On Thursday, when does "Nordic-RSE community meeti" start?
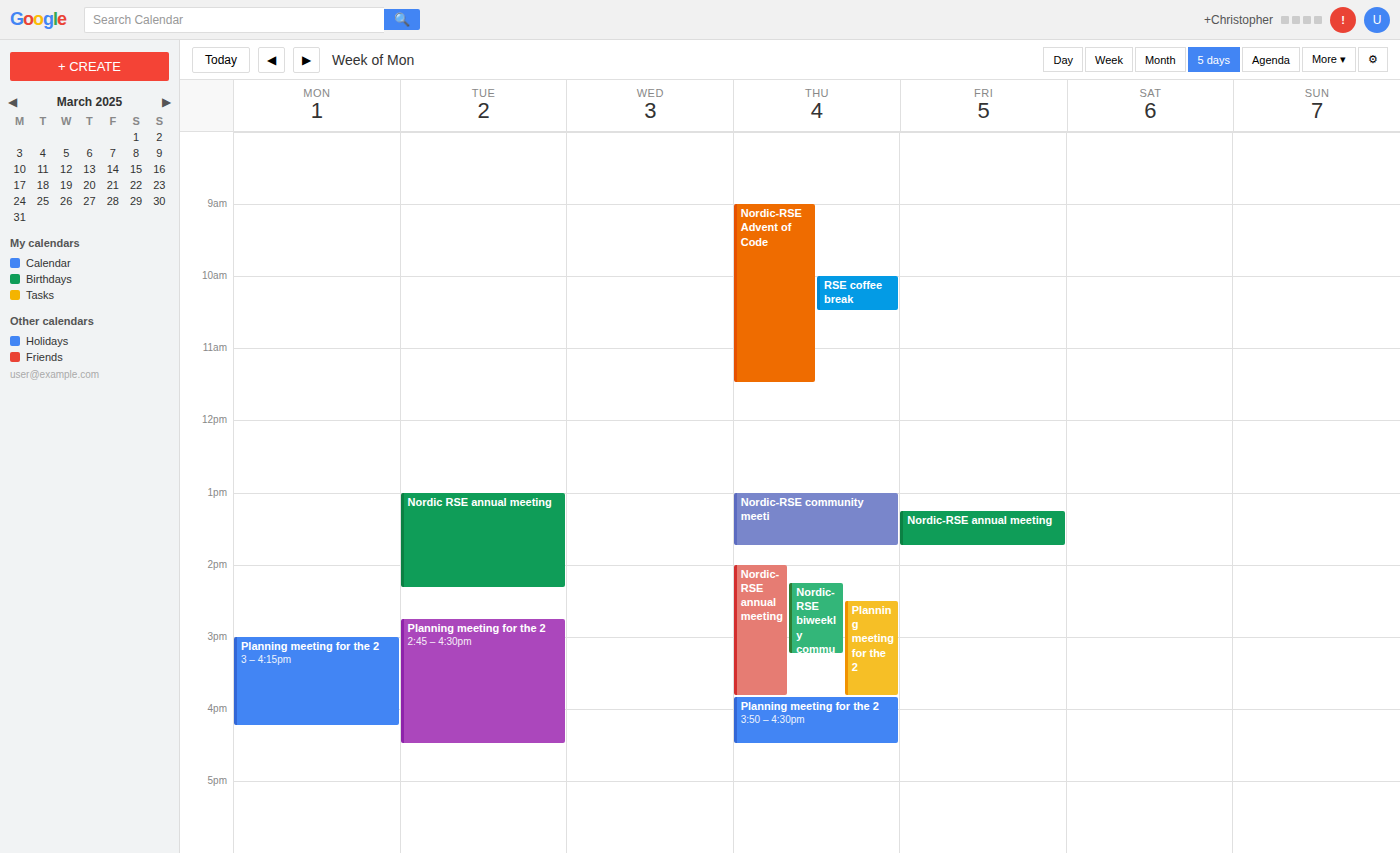
1:00 PM